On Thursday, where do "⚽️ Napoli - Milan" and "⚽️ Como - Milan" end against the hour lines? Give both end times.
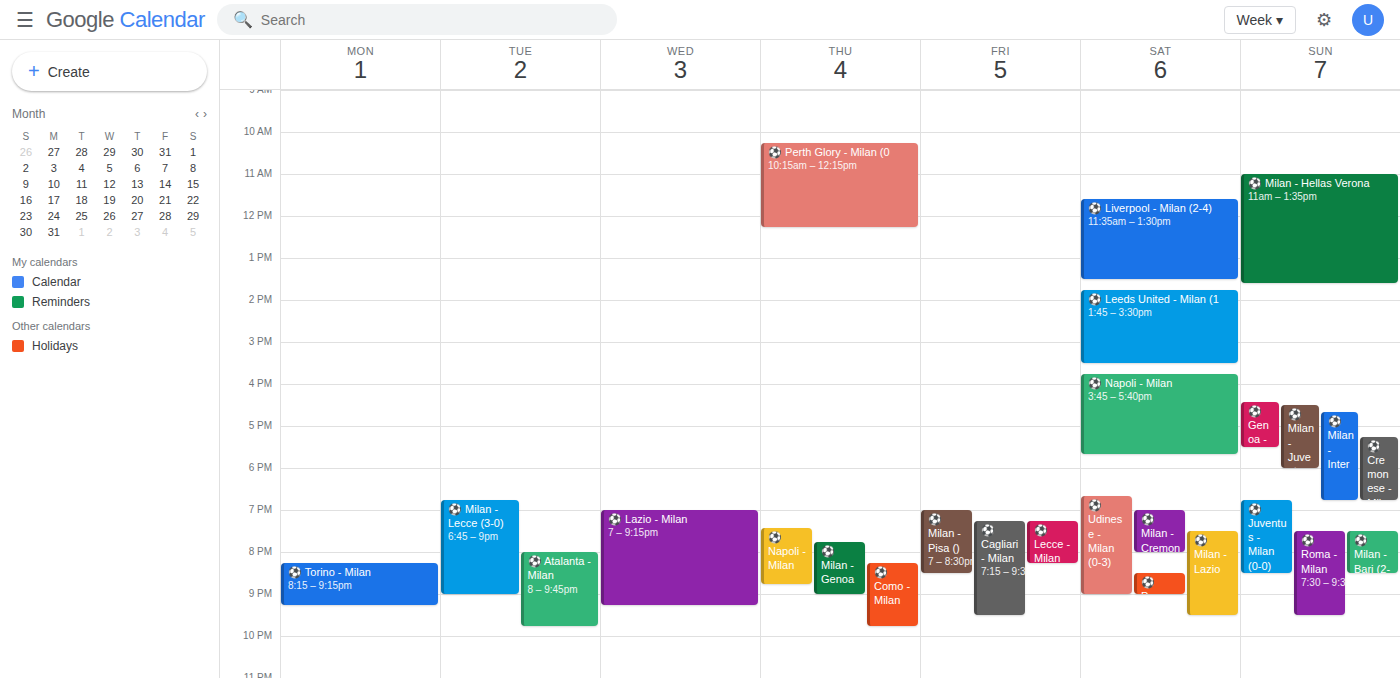
"⚽️ Napoli - Milan": 8:45 PM, neither: three quarters of the way from the 8 PM line to the 9 PM line. "⚽️ Como - Milan": 9:45 PM, neither: three quarters of the way from the 9 PM line to the 10 PM line.